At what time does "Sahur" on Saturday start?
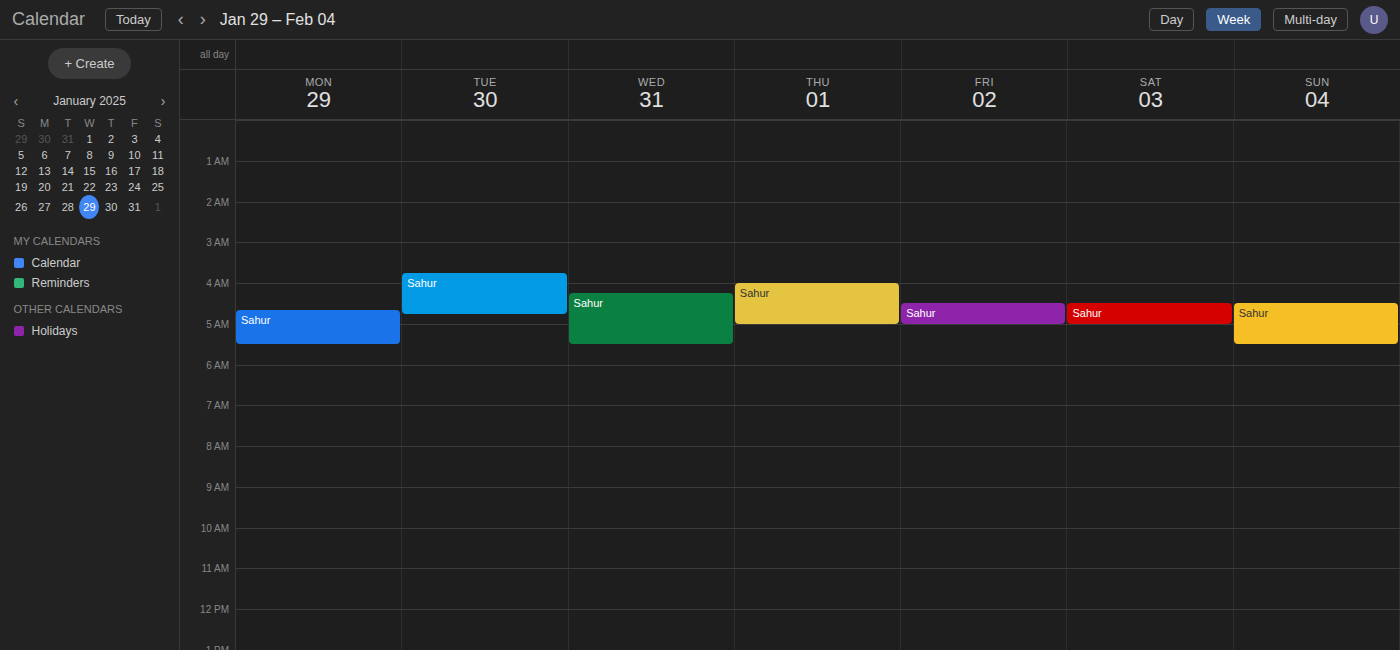
4:30 AM